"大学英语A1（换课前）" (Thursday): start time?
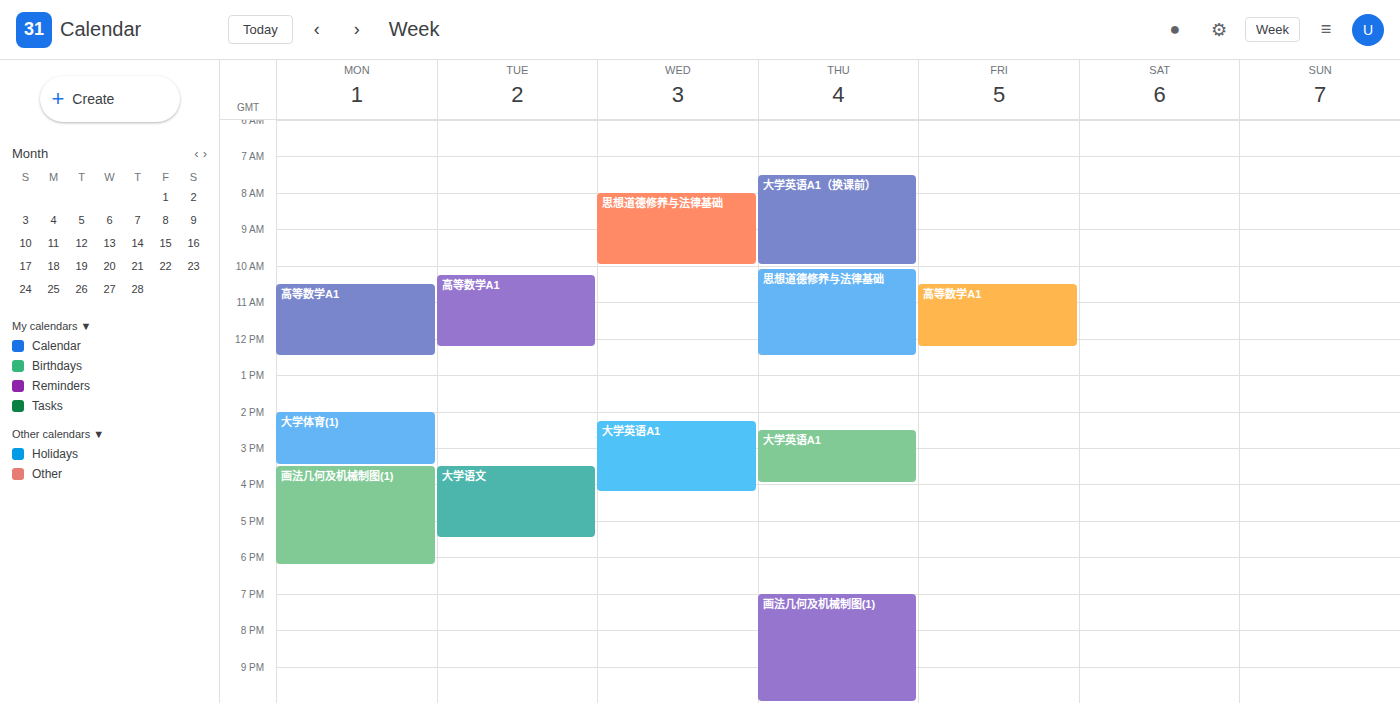
7:30 AM